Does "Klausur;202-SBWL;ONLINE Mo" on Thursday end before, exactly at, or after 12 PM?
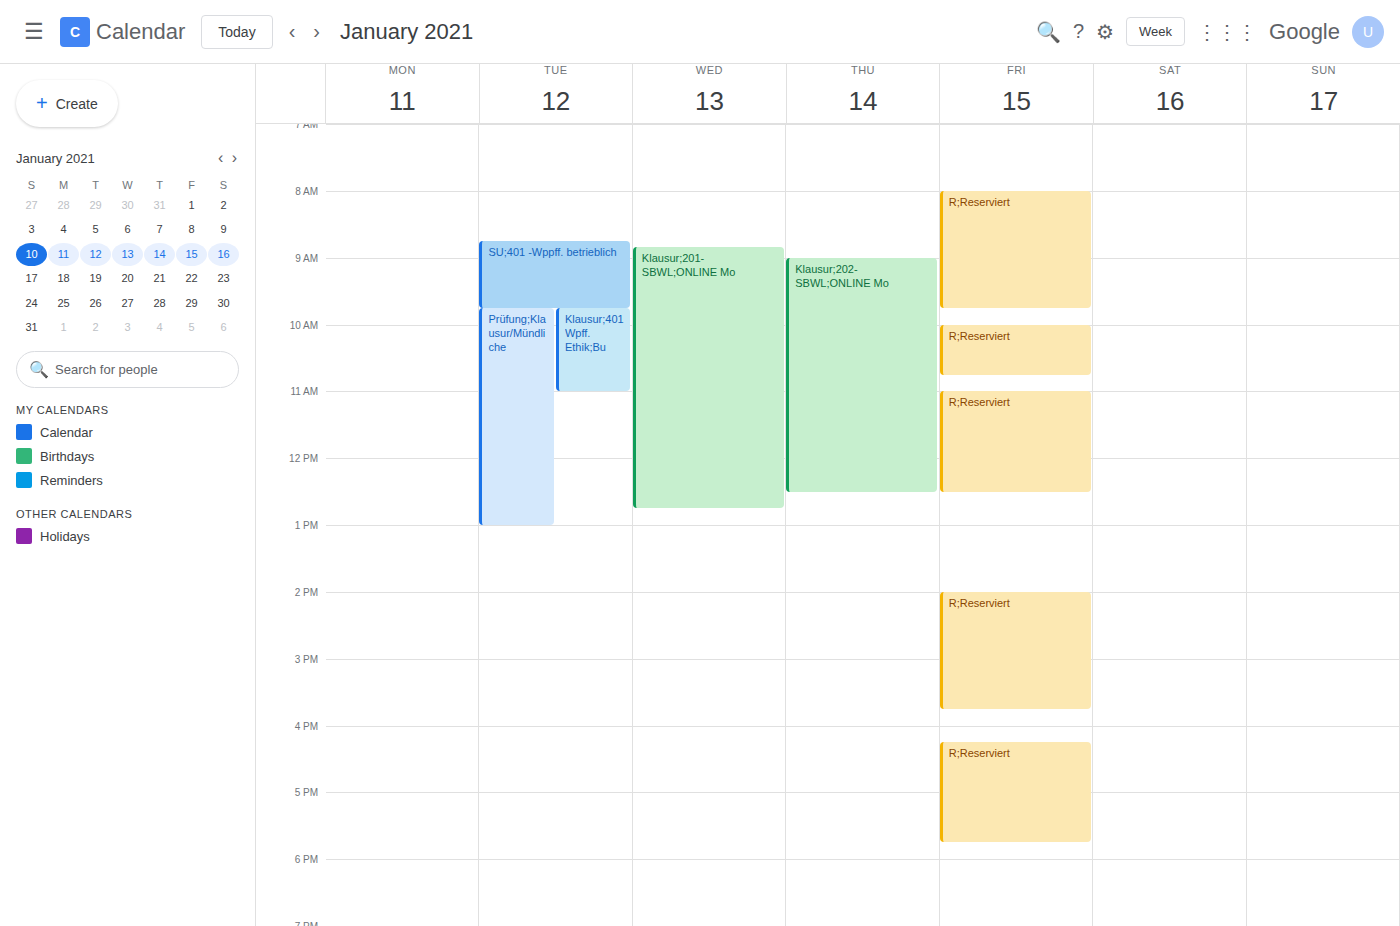
12:30 PM -- after 12 PM, 30 minutes below the 12 PM line.